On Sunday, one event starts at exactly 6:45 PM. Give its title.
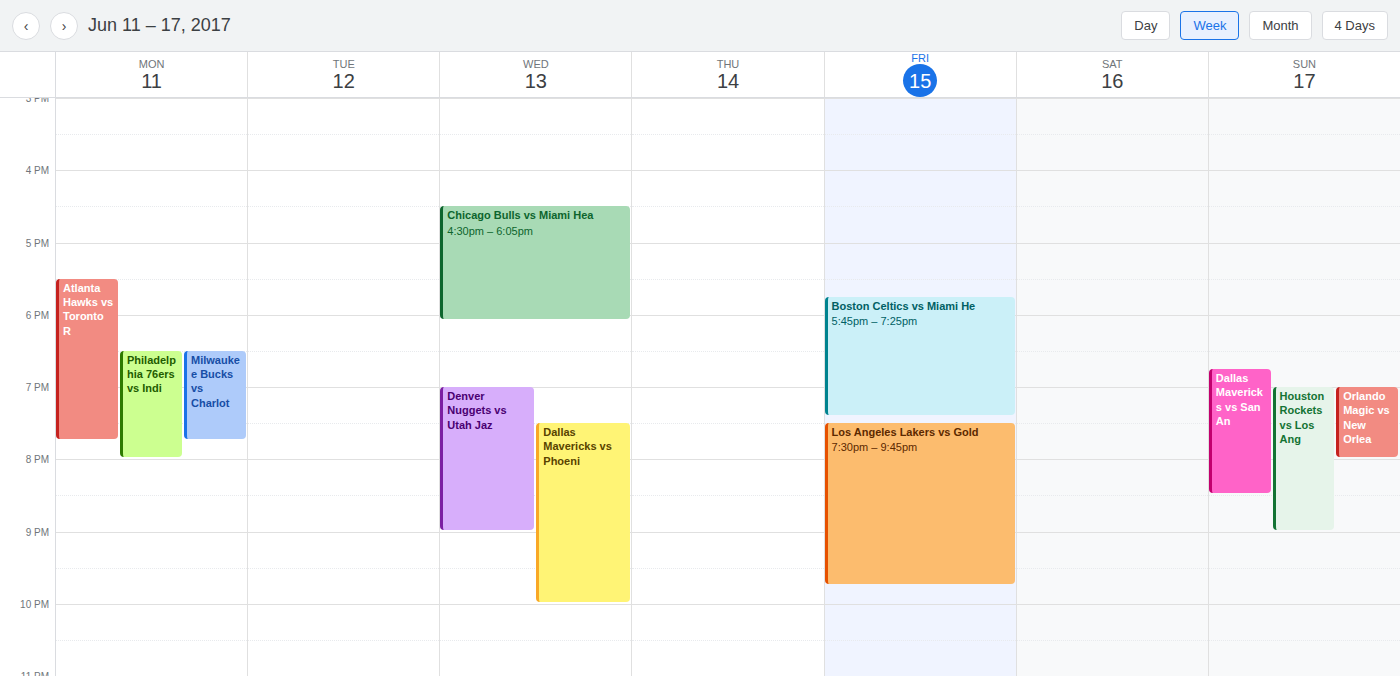
"Dallas Mavericks vs San An"